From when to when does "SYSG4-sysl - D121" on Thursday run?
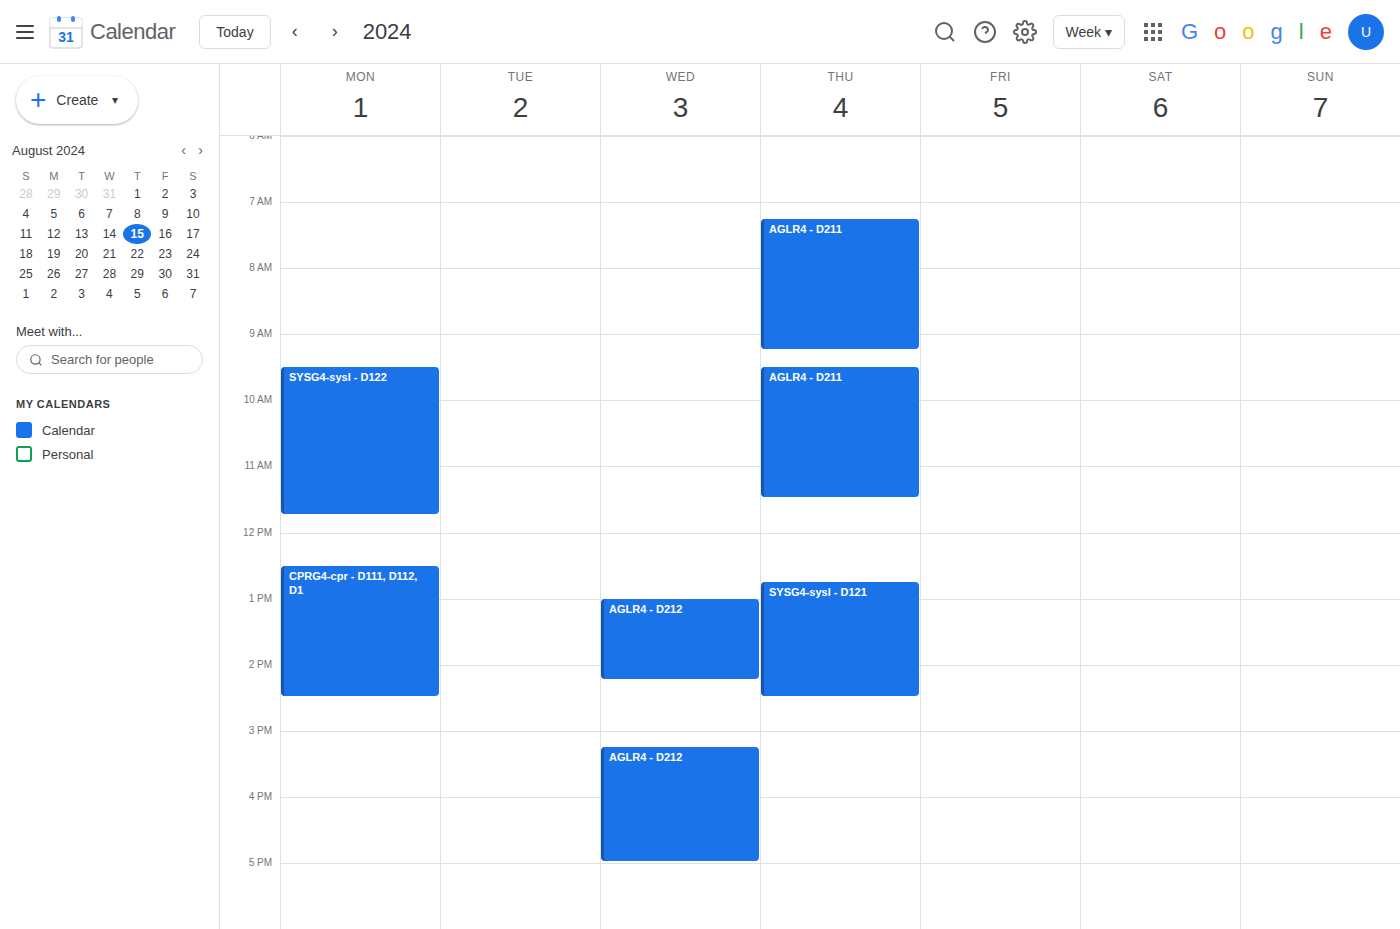
12:45 PM to 2:30 PM